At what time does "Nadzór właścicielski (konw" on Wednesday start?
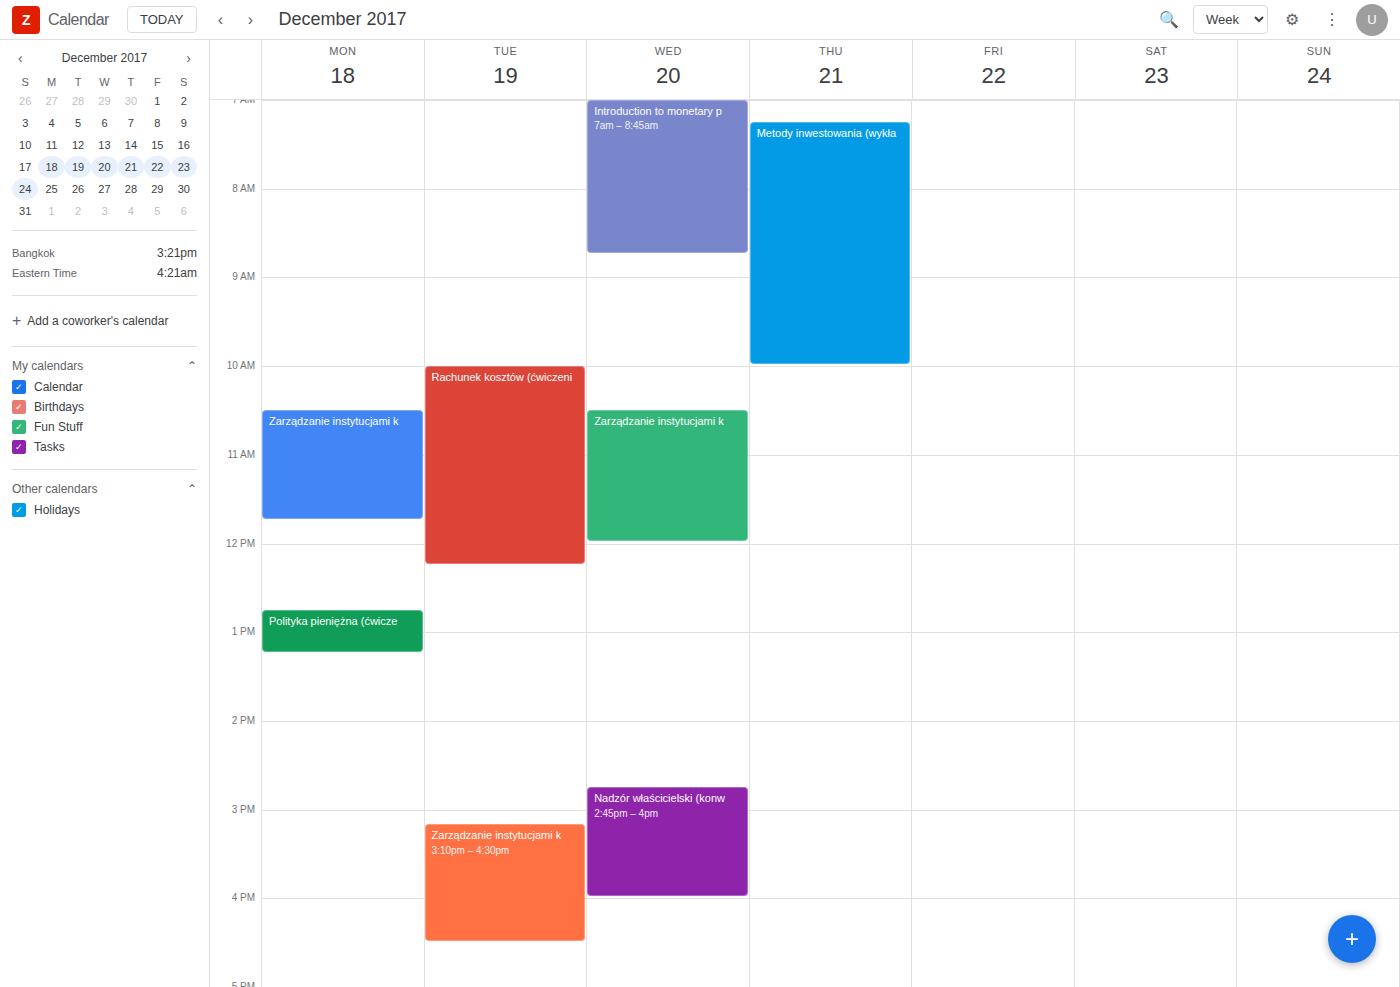
2:45 PM